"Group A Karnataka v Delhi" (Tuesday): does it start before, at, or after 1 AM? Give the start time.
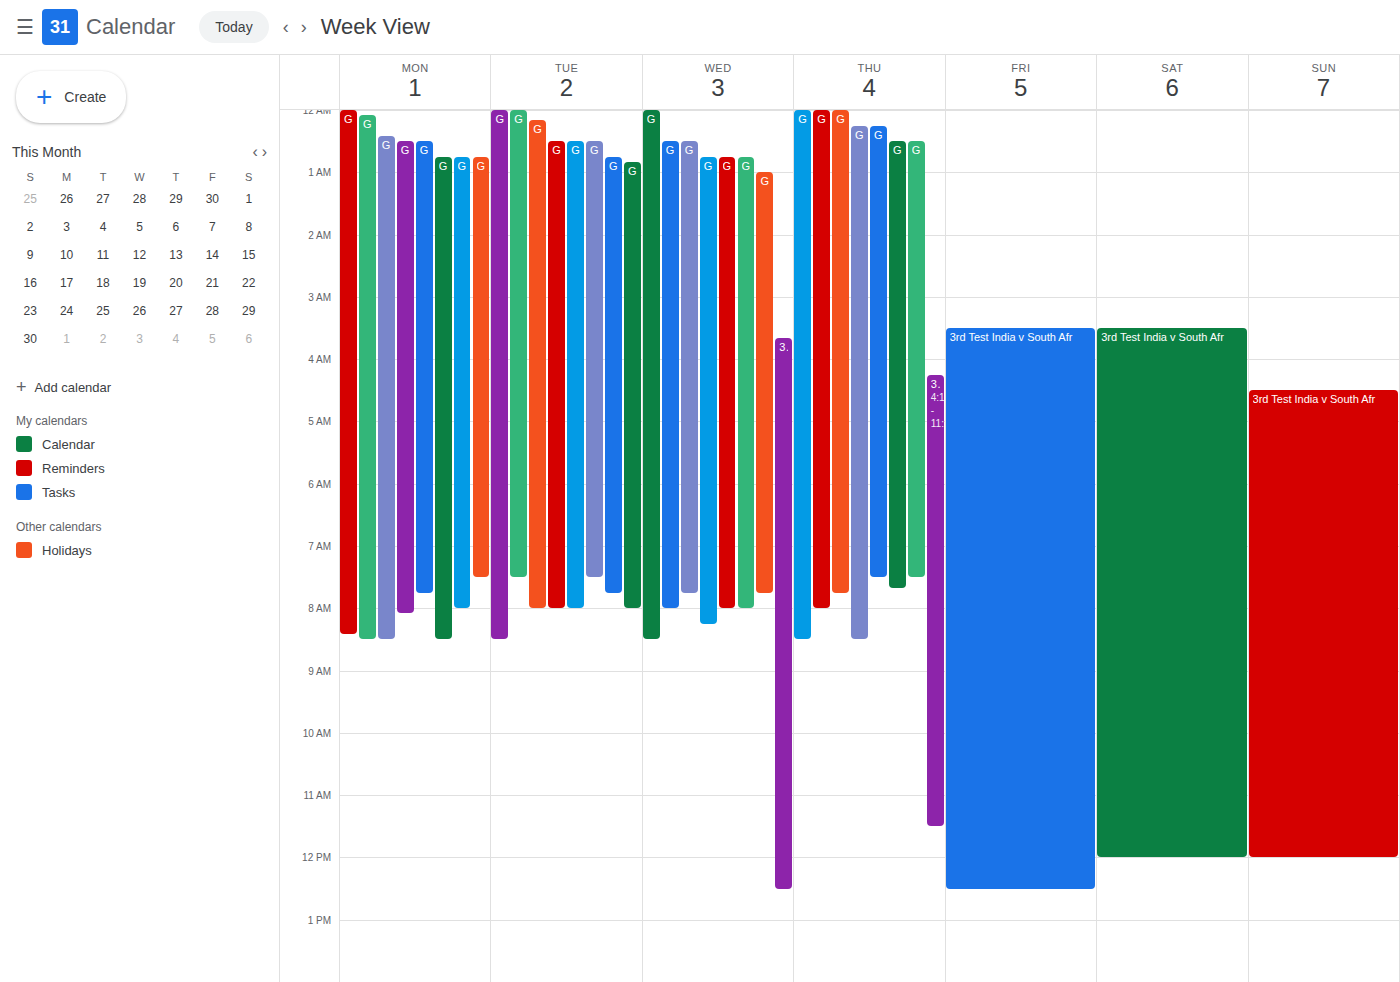
12:50 AM -- before 1 AM, 10 minutes above the 1 AM line.